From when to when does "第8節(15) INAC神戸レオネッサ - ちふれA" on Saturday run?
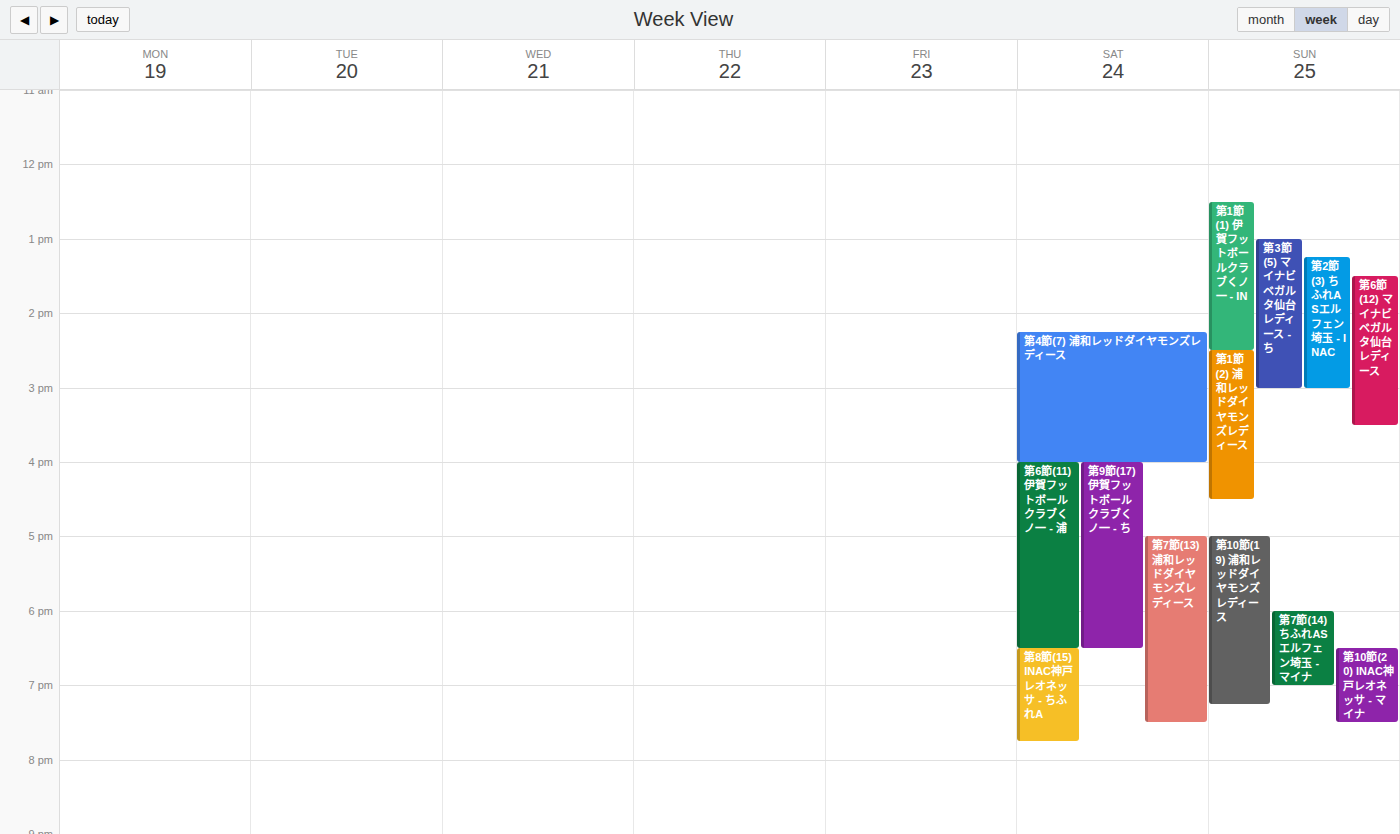
6:30 PM to 7:45 PM